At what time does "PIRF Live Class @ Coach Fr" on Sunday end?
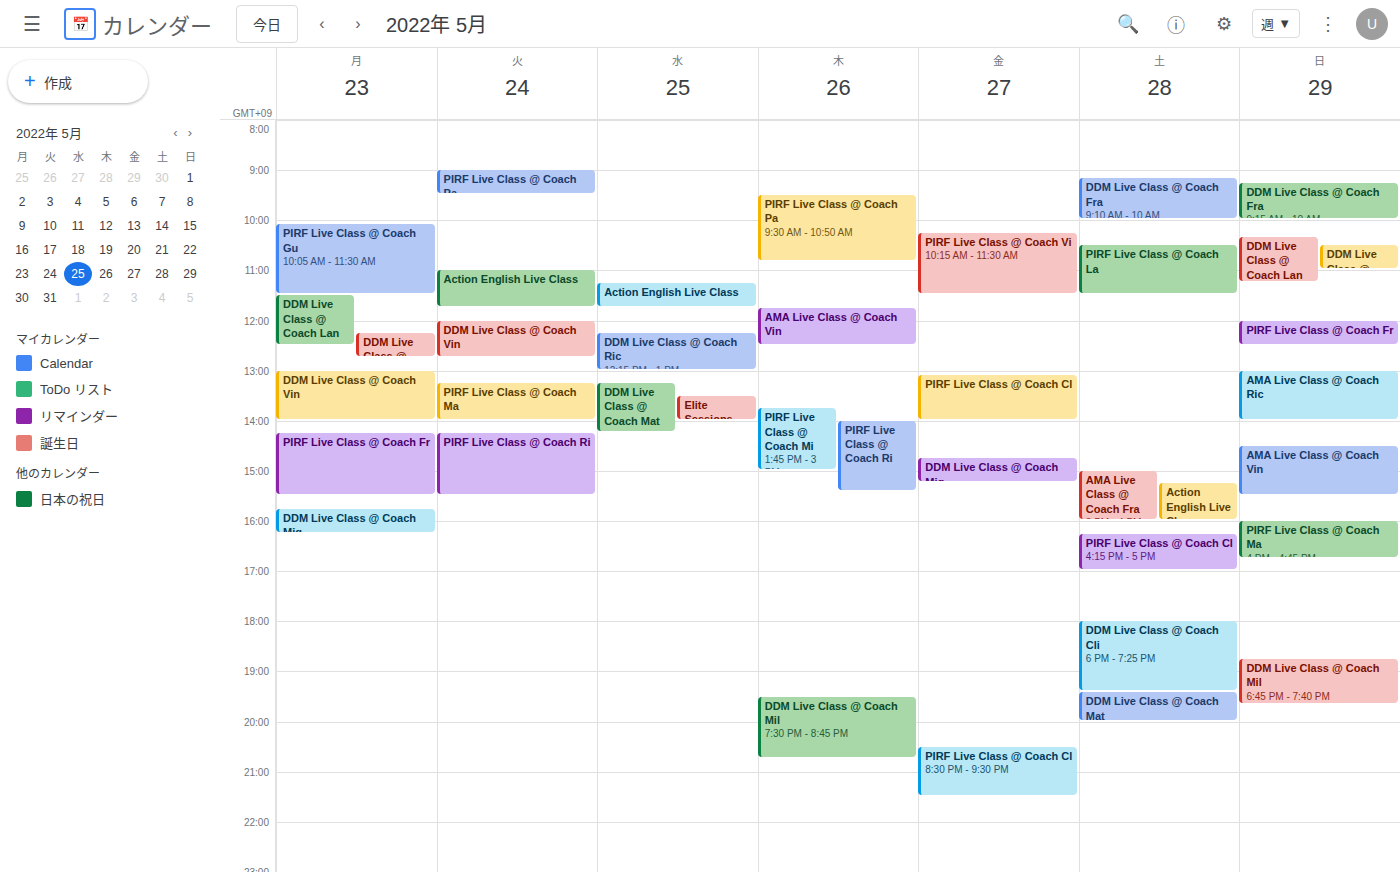
12:30